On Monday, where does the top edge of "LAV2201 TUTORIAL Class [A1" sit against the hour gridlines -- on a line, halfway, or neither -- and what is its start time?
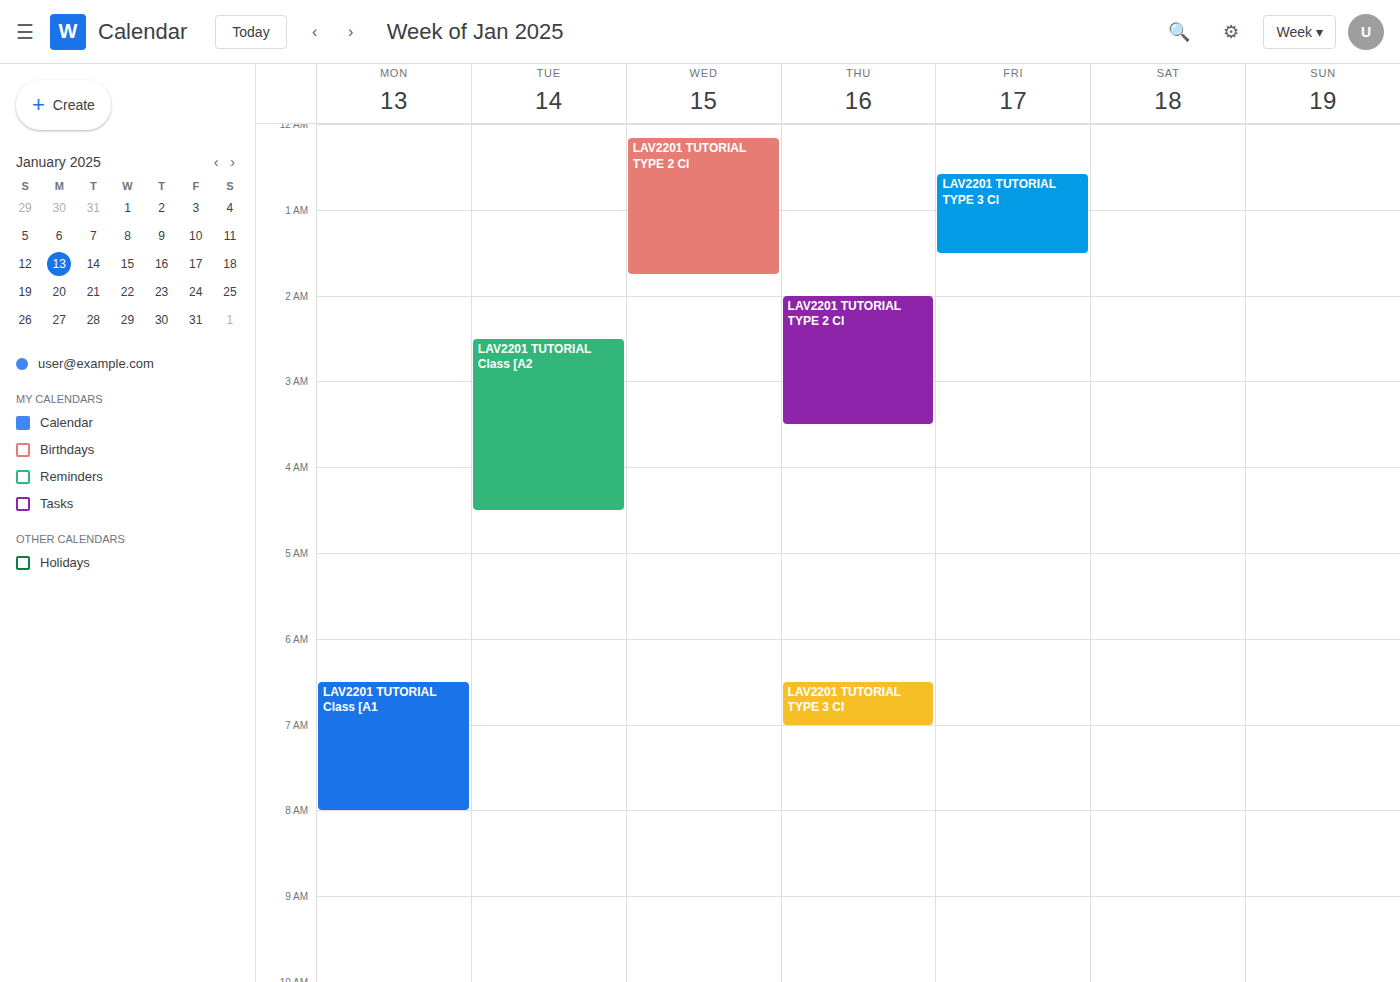
6:30 AM -- halfway between the 6 AM and 7 AM lines.